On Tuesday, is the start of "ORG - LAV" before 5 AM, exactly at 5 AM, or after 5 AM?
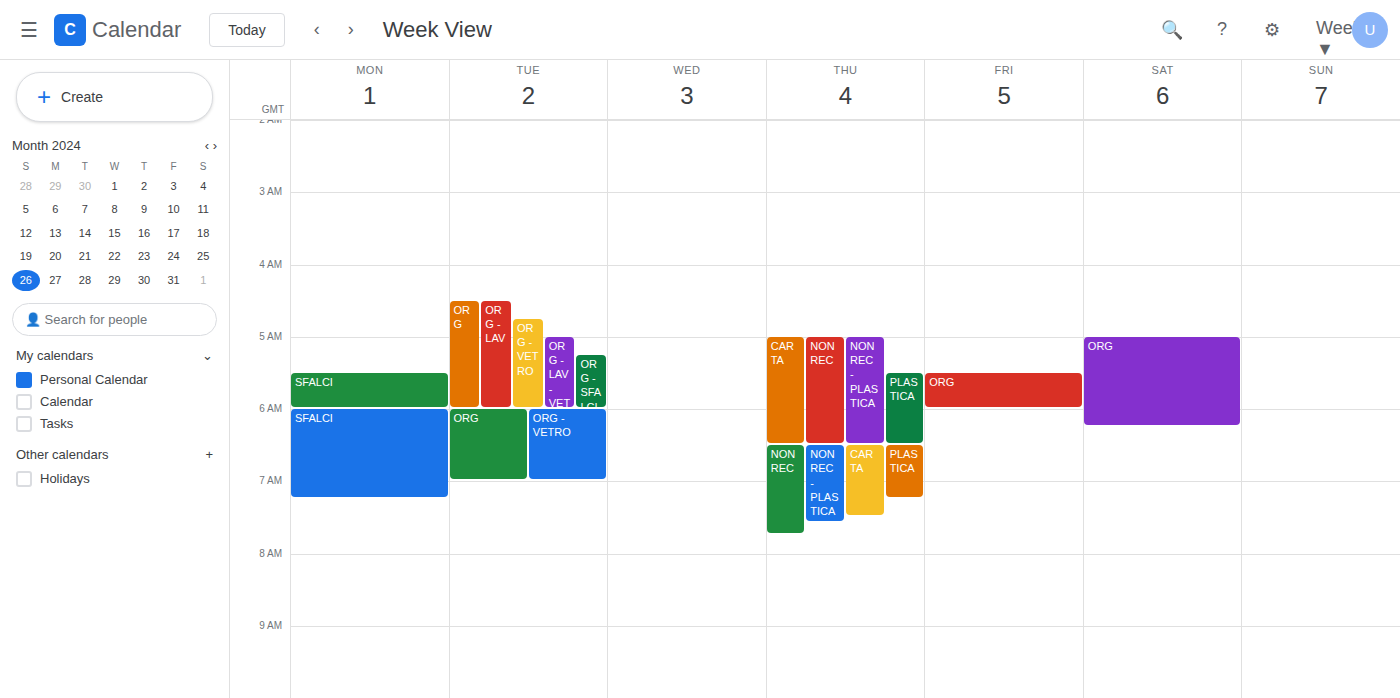
4:30 AM -- before 5 AM, 30 minutes above the 5 AM line.